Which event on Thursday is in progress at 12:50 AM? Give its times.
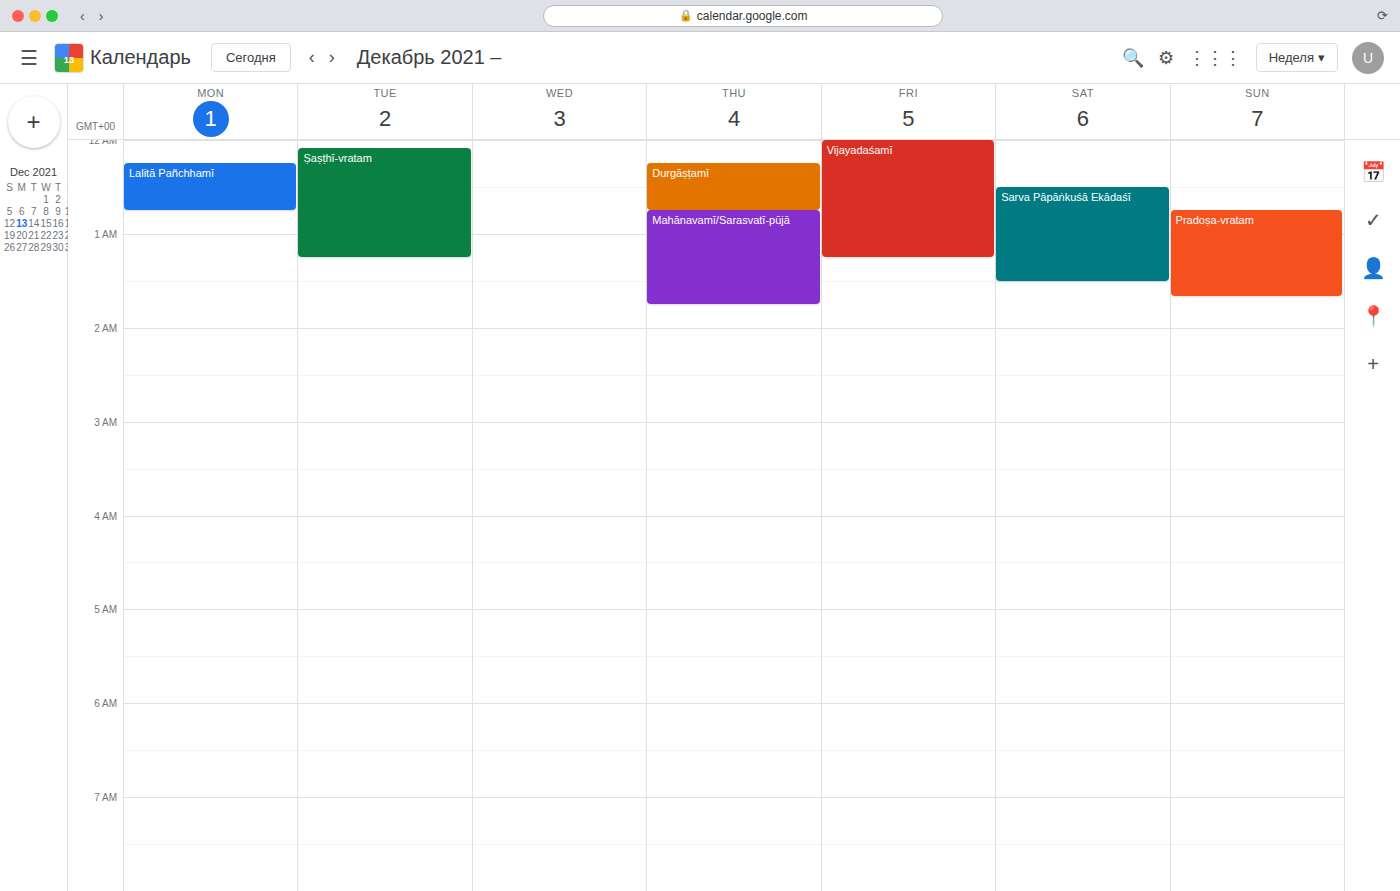
"Mahānavamī/Sarasvatī-pūjā", 12:45 AM to 1:45 AM